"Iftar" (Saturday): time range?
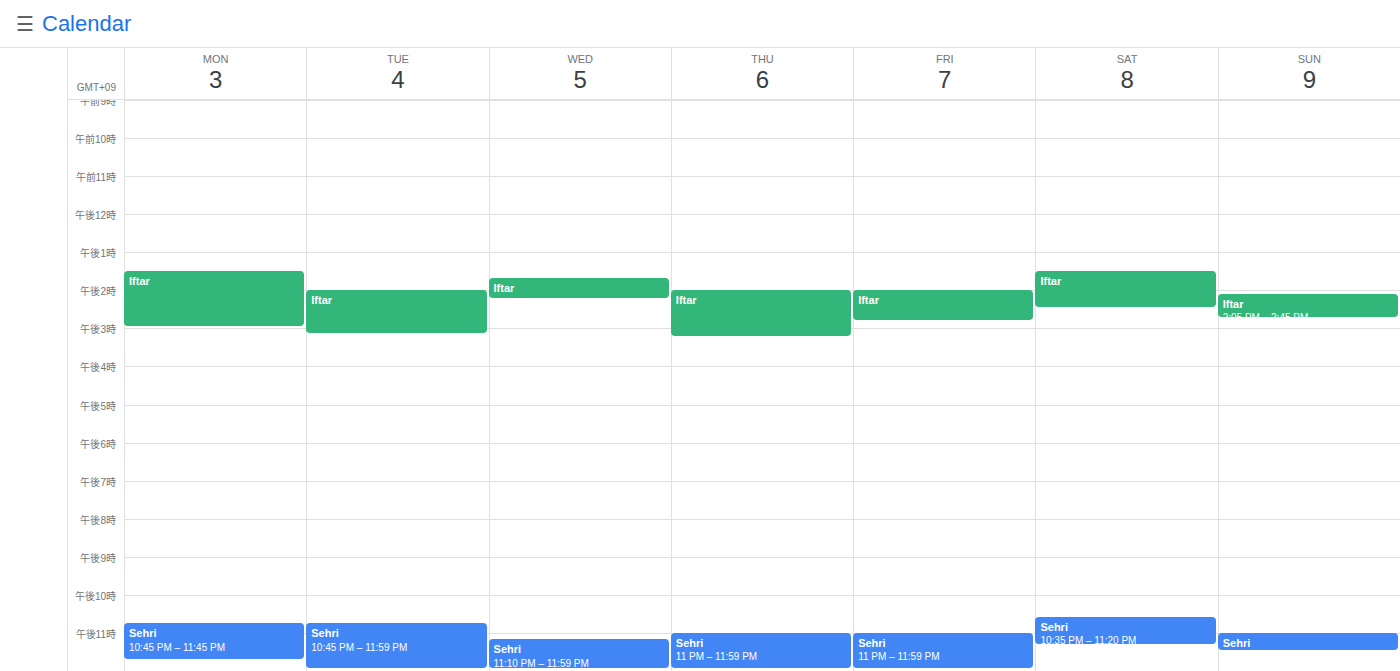
1:30 PM to 2:30 PM